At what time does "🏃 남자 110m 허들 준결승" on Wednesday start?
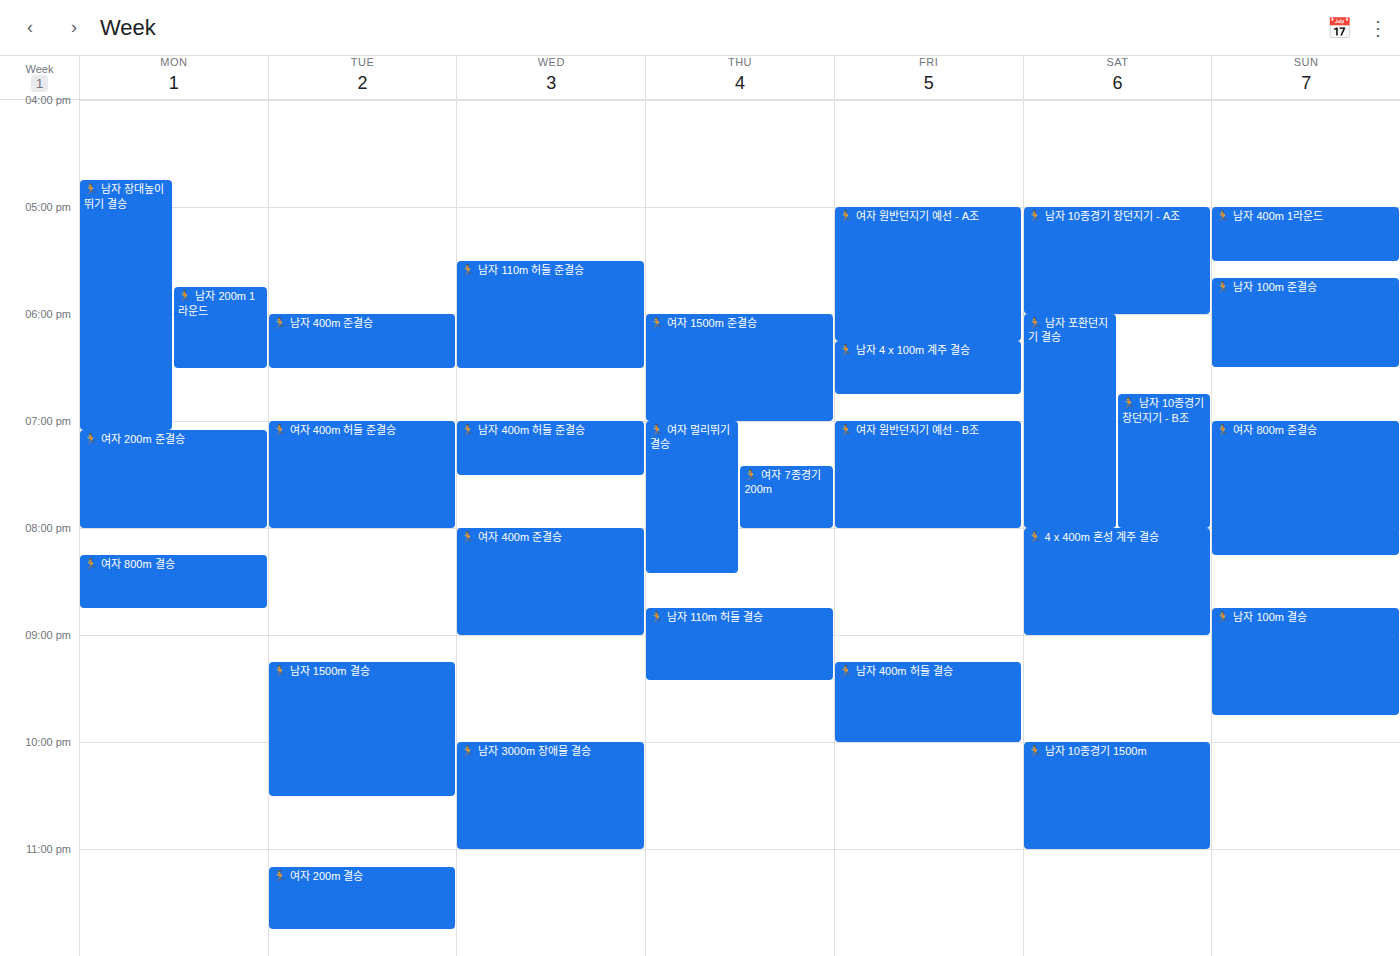
5:30 PM